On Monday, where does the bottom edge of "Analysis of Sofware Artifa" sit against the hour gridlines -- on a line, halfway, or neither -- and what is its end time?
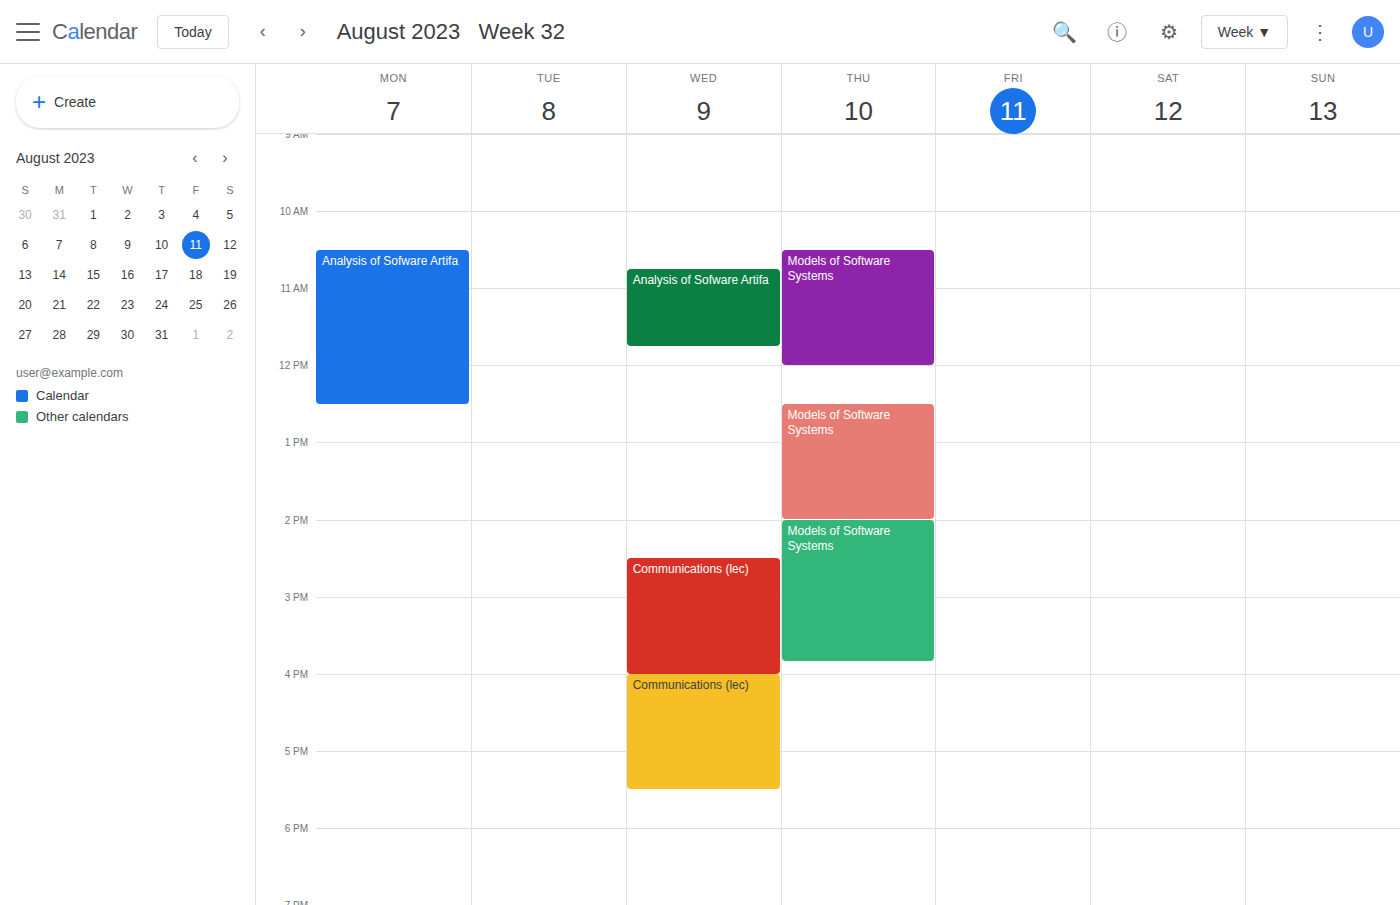
12:30 PM -- halfway between the 12 PM and 1 PM lines.